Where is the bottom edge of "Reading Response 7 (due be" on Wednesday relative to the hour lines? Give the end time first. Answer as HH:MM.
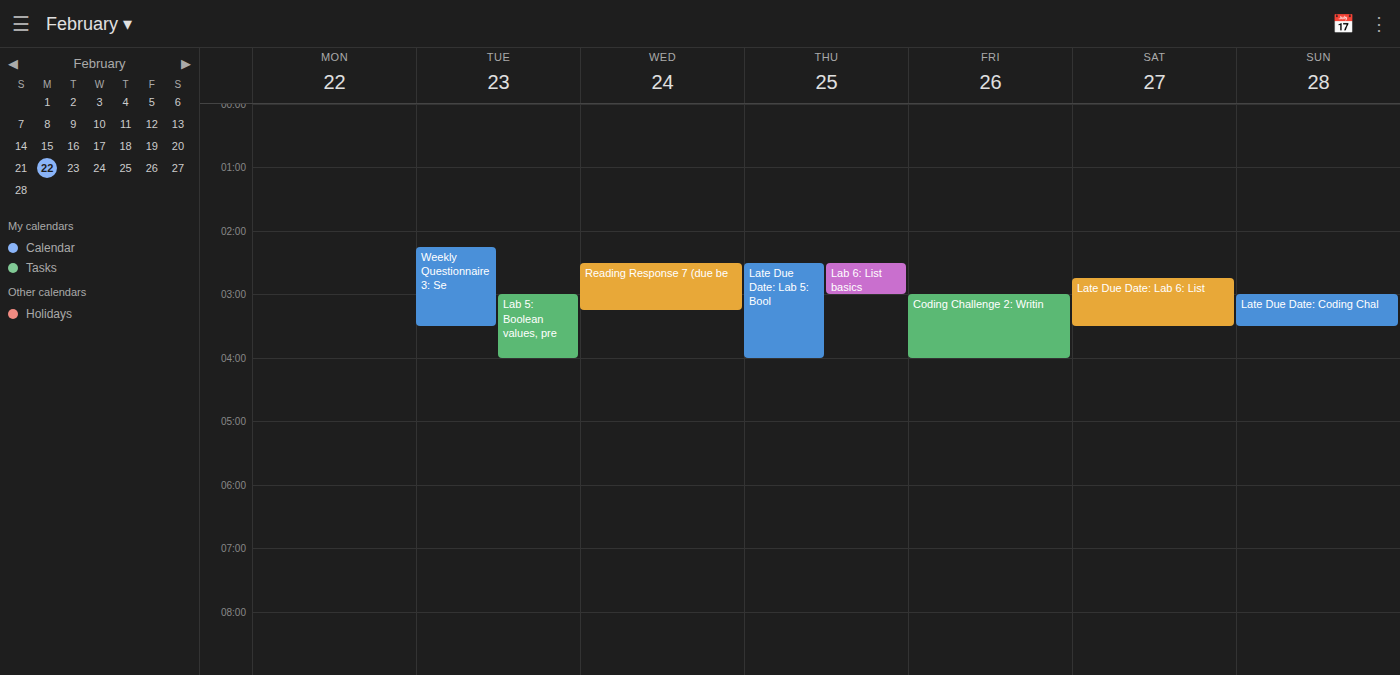
03:15 -- neither: a quarter of the way from the 03:00 line to the 04:00 line.